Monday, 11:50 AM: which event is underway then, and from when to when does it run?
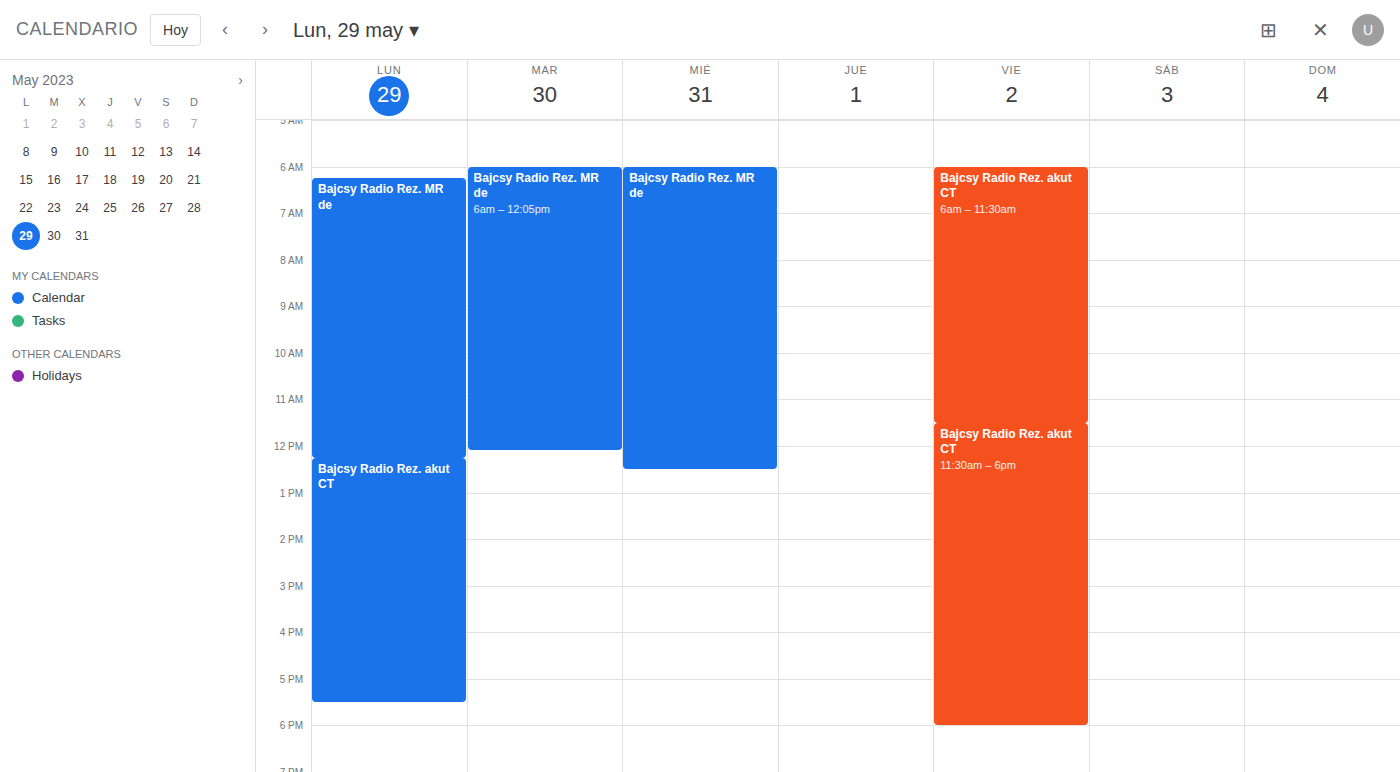
"Bajcsy Radio Rez. MR de", 6:15 AM to 12:15 PM